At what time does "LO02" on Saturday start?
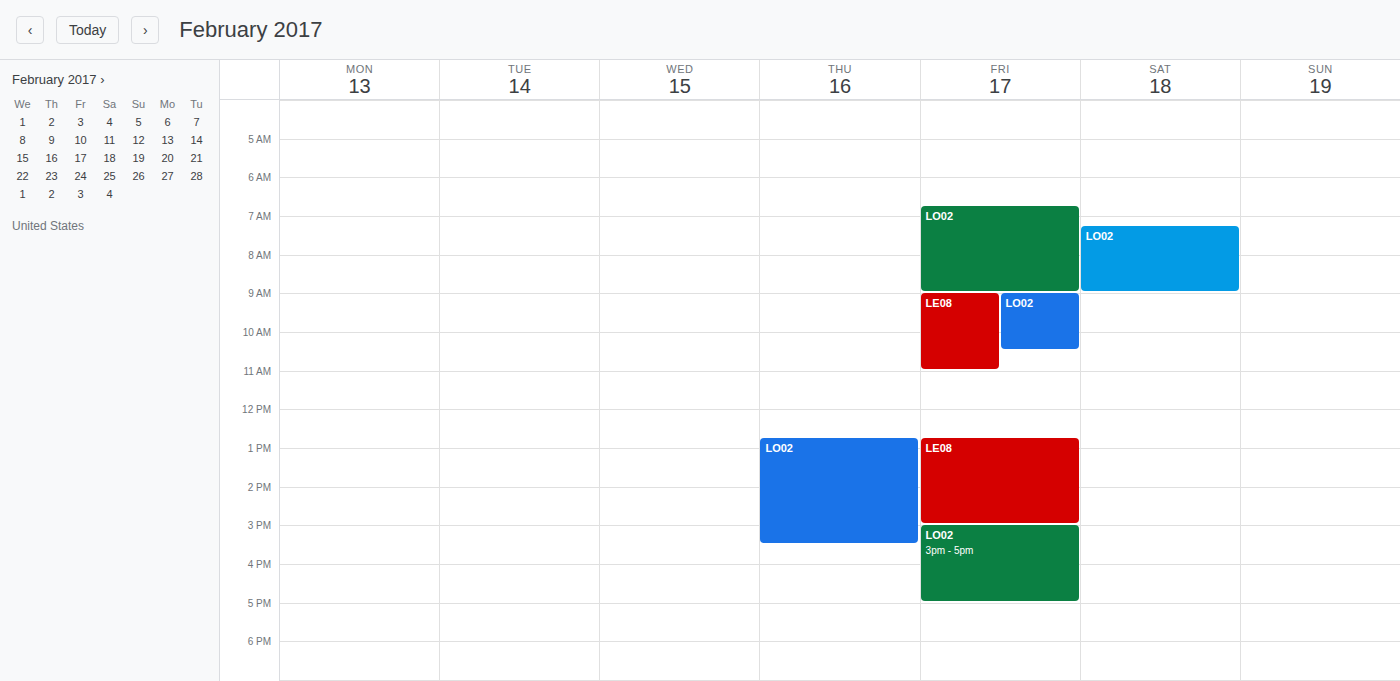
7:15 AM